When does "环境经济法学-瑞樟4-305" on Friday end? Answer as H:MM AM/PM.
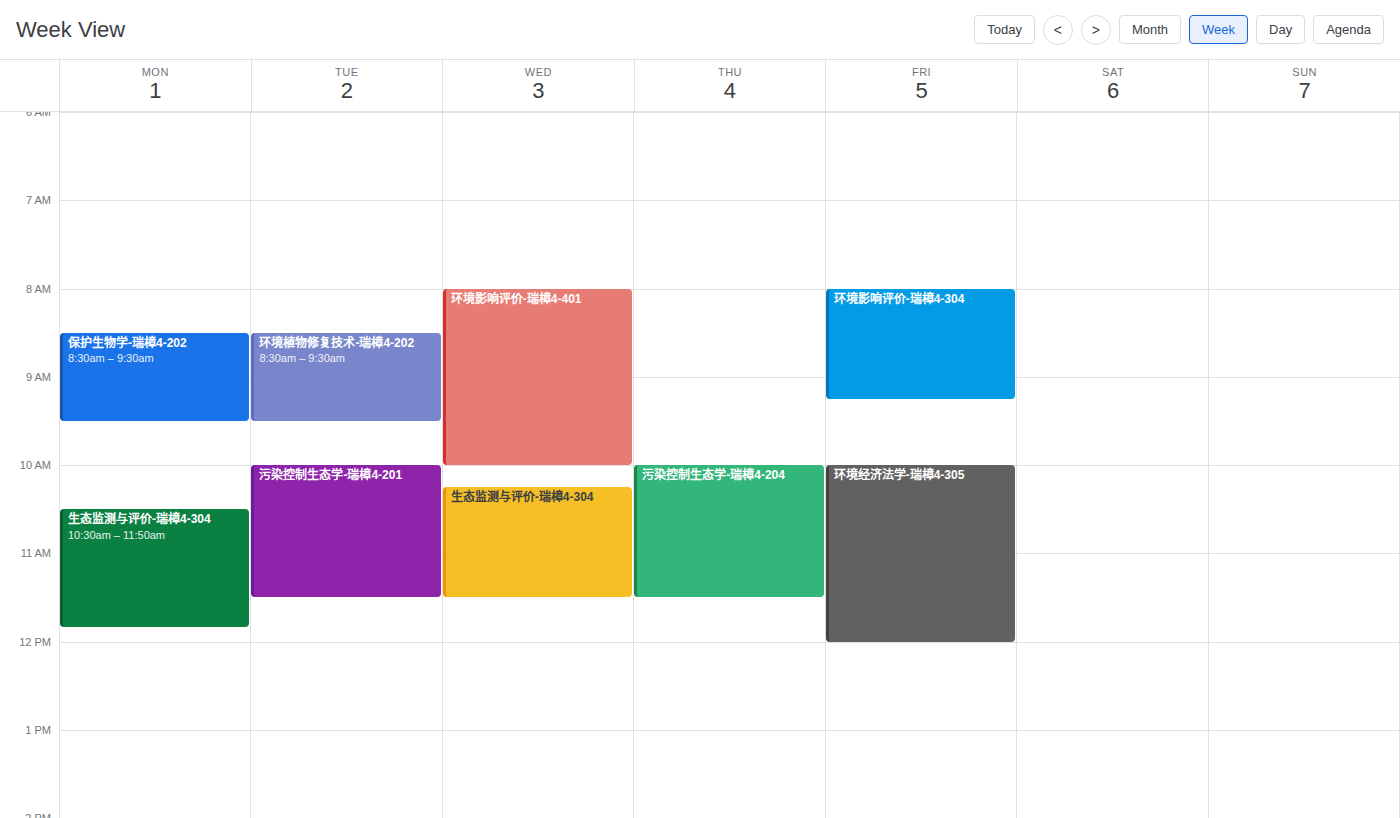
12:00 PM